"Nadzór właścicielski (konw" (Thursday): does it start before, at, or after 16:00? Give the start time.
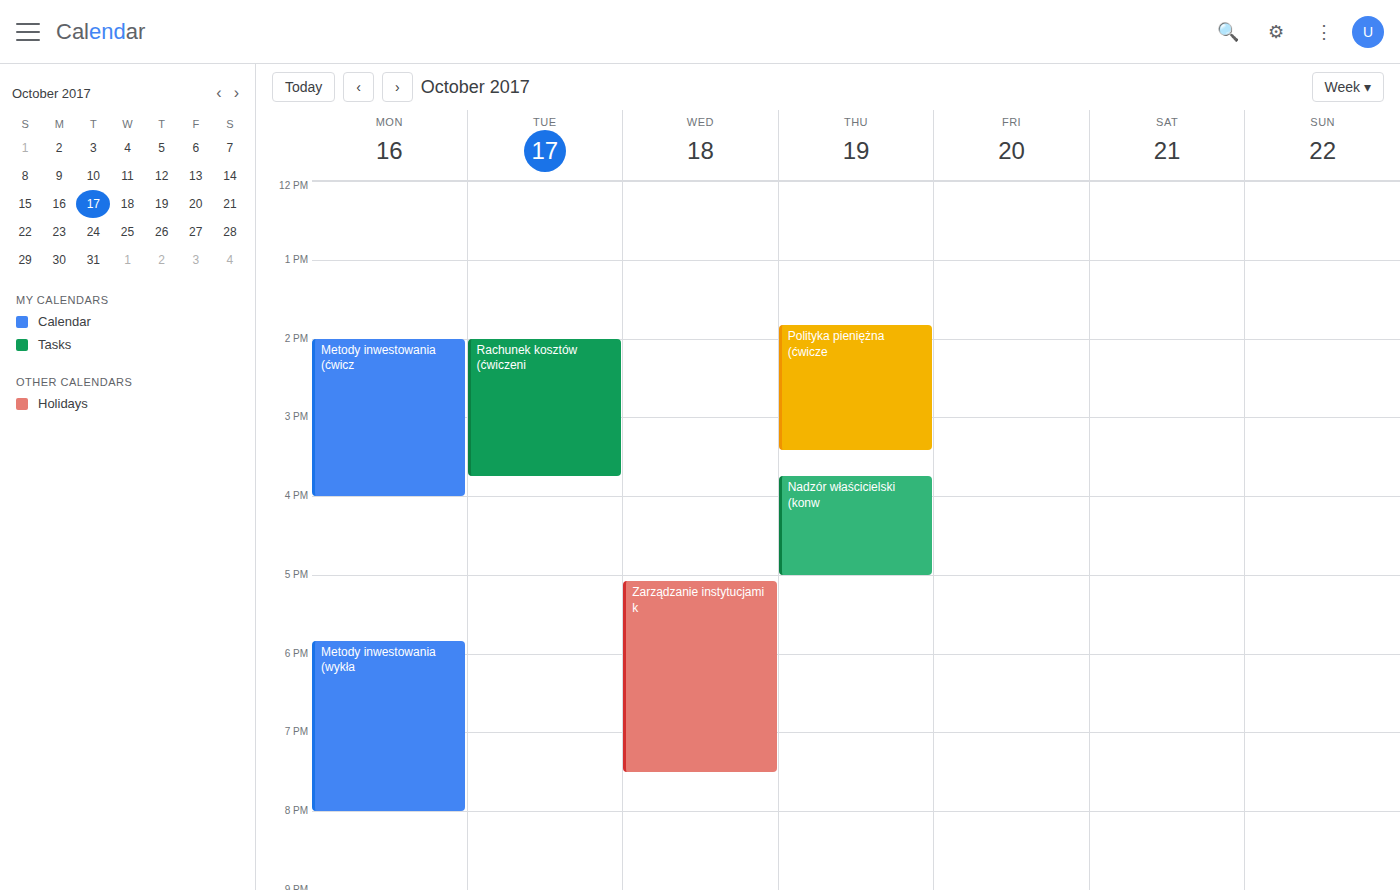
15:45 -- before 16:00, 15 minutes above the 16:00 line.